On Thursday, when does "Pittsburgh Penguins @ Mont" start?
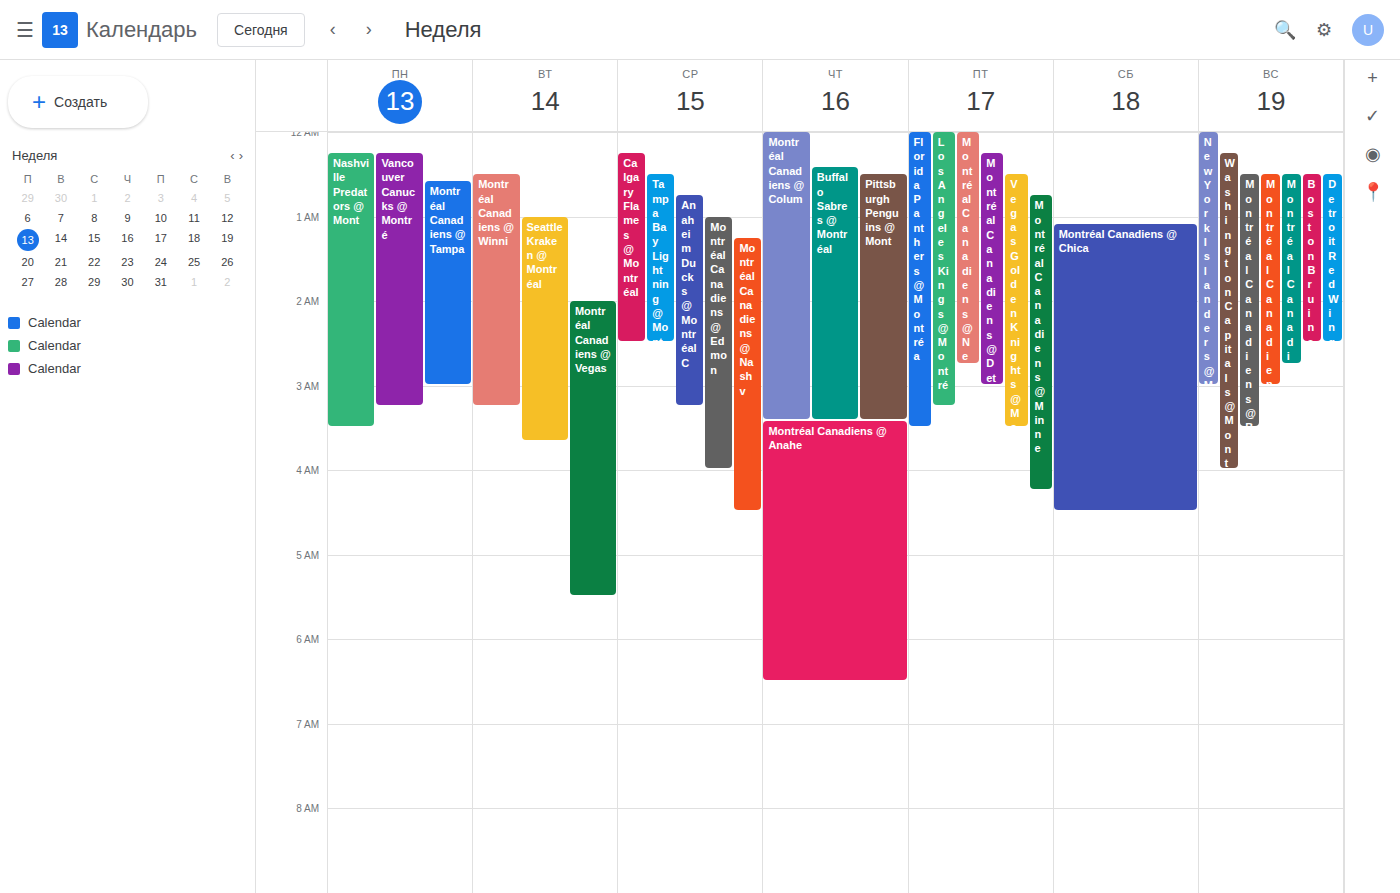
12:30 AM